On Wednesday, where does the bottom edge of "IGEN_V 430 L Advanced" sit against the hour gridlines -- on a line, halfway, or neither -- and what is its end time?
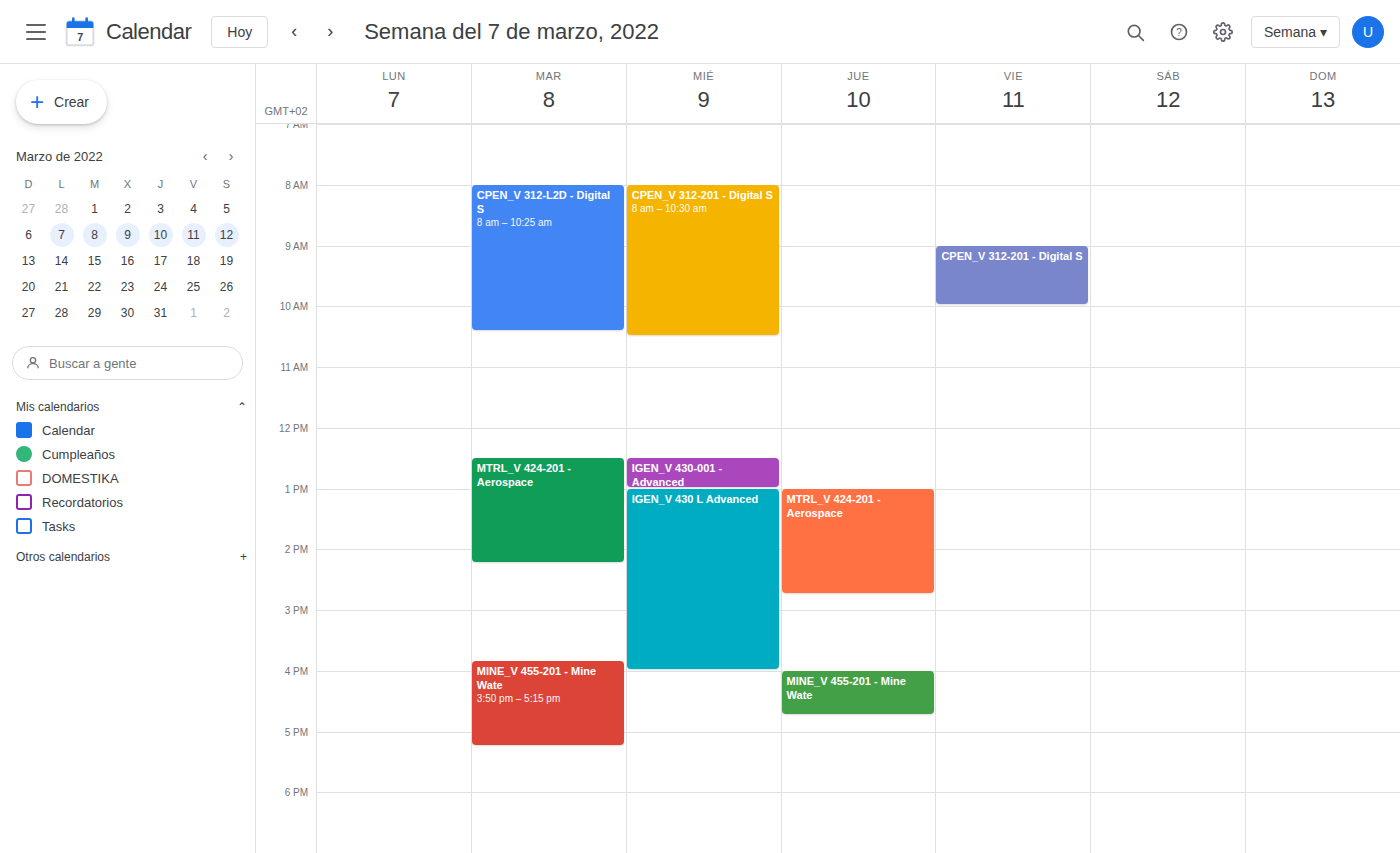
16:00 -- exactly on the 16:00 line.